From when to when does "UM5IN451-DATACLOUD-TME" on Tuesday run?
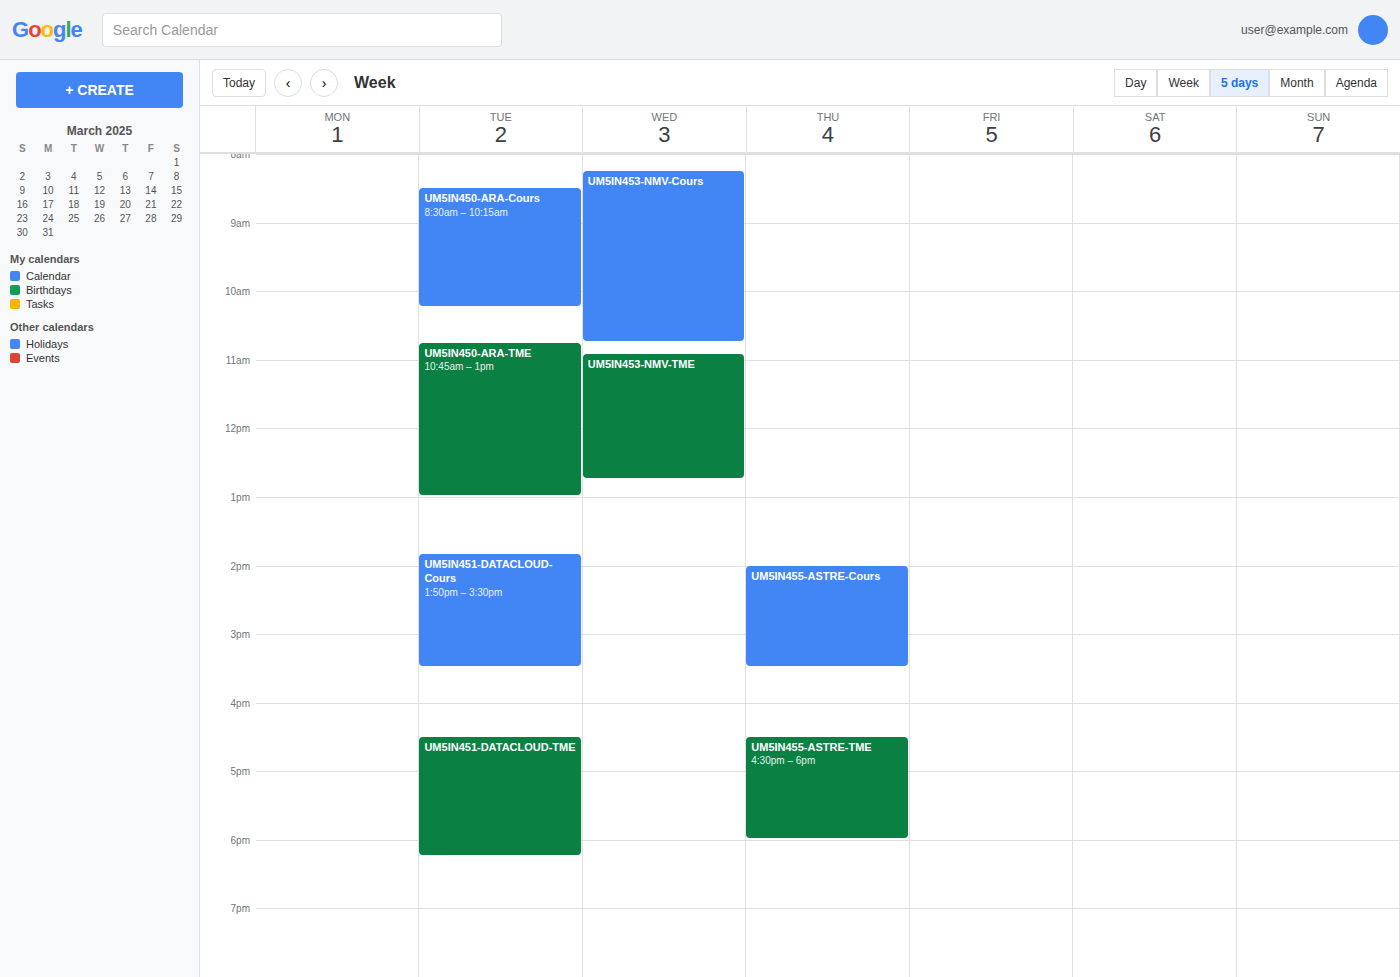
4:30 PM to 6:15 PM